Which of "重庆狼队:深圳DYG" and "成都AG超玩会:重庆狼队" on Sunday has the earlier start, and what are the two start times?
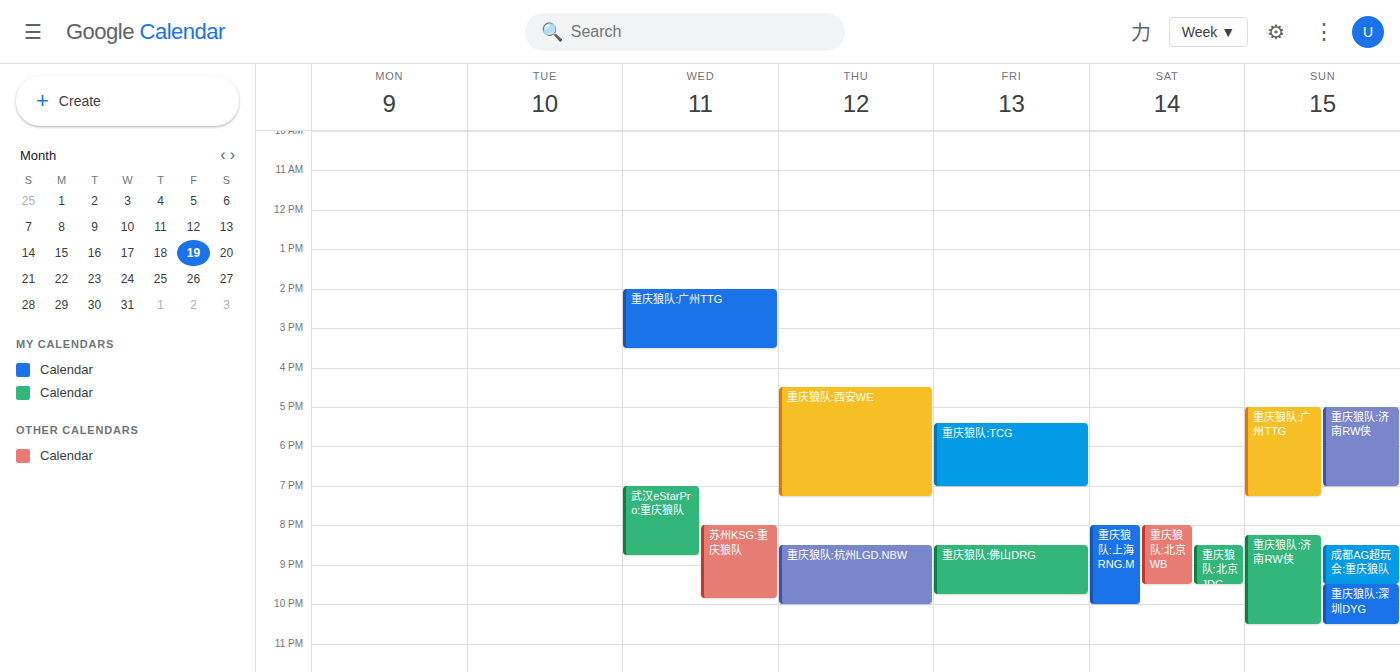
"成都AG超玩会:重庆狼队" 8:30 PM; "重庆狼队:深圳DYG" 9:30 PM.